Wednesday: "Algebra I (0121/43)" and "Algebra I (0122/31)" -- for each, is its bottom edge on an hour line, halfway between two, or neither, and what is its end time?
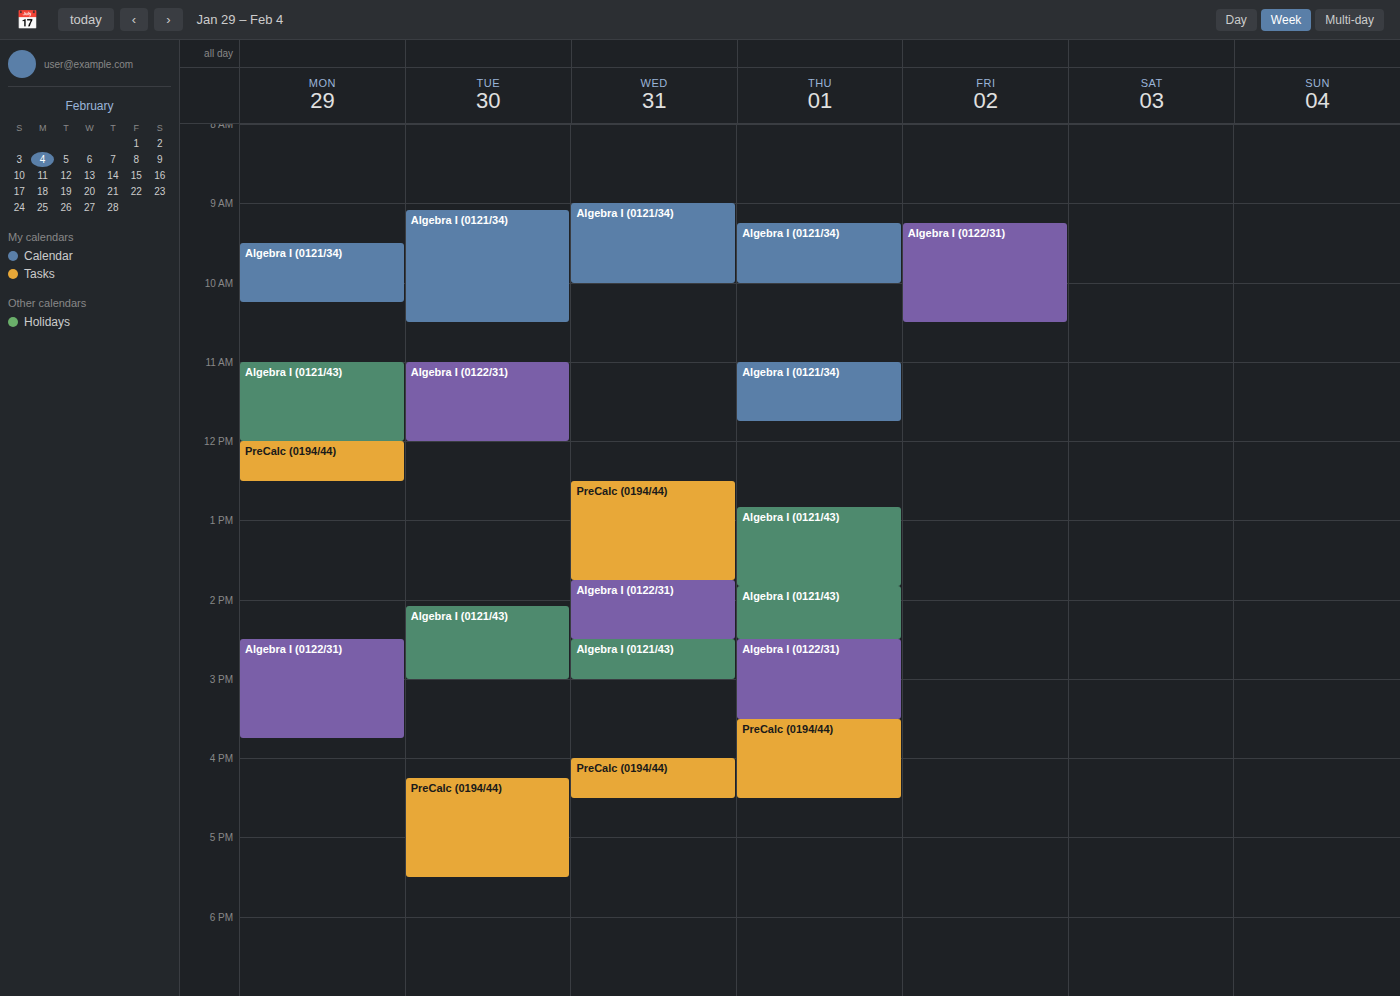
"Algebra I (0121/43)": 15:00, exactly on the 15:00 line. "Algebra I (0122/31)": 14:30, halfway between the 14:00 and 15:00 lines.